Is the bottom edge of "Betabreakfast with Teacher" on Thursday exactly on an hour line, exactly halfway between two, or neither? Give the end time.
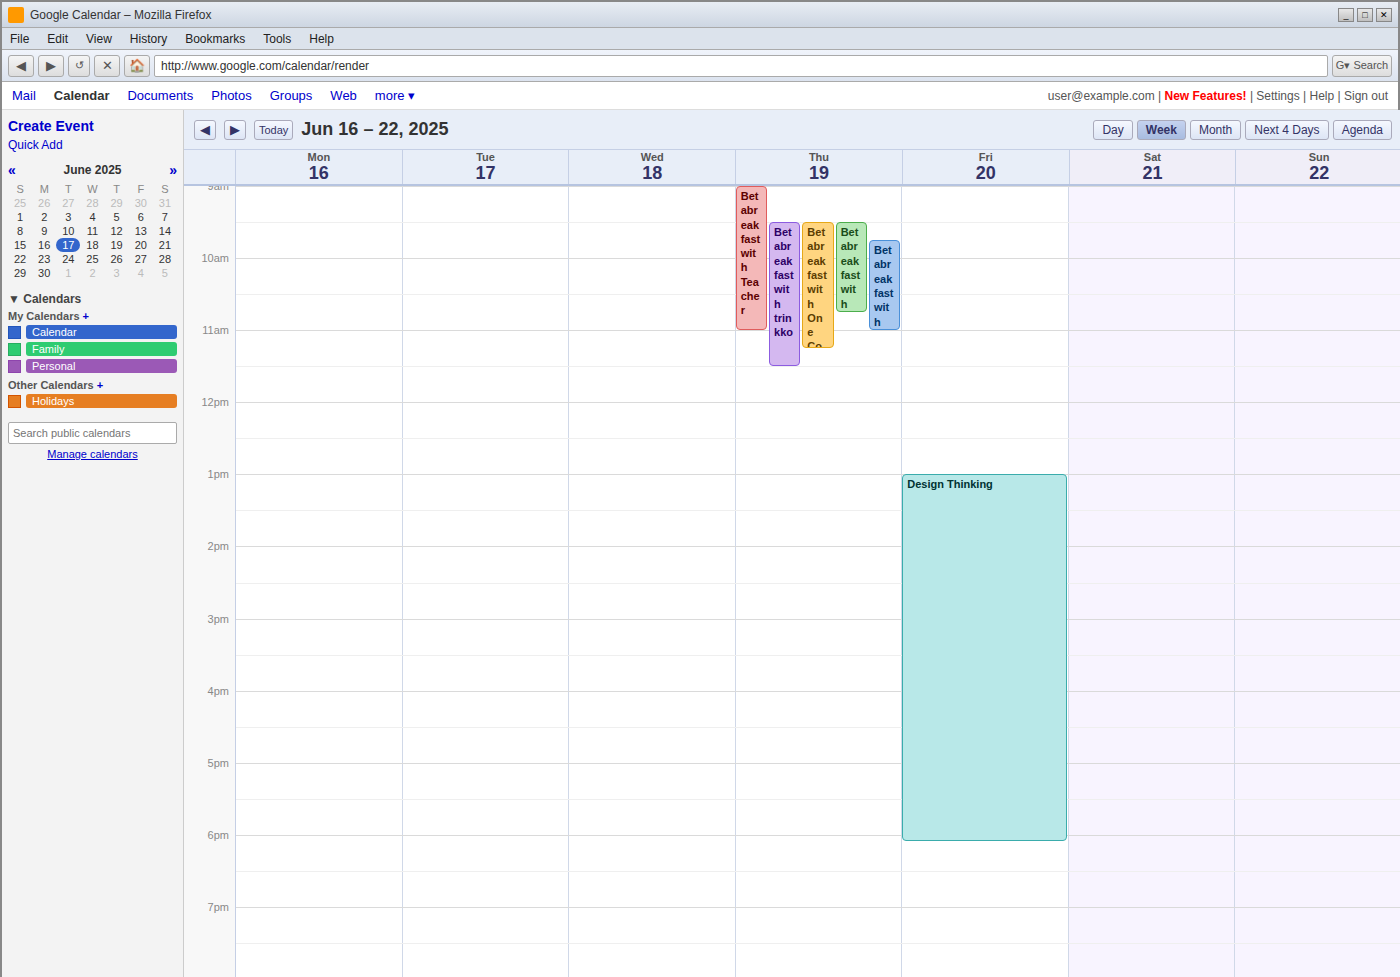
11:00 AM -- exactly on the 11 AM line.